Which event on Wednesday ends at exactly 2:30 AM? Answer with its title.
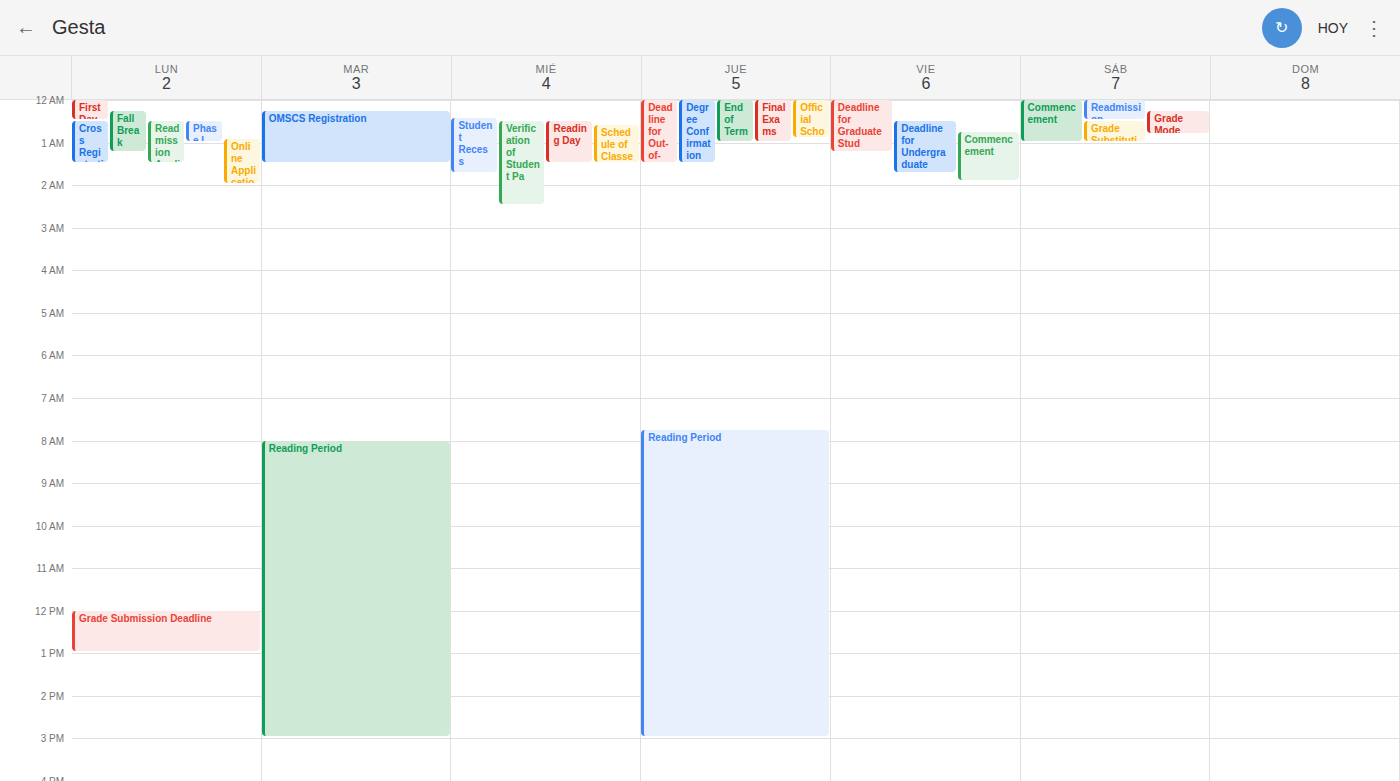
"Verification of Student Pa"